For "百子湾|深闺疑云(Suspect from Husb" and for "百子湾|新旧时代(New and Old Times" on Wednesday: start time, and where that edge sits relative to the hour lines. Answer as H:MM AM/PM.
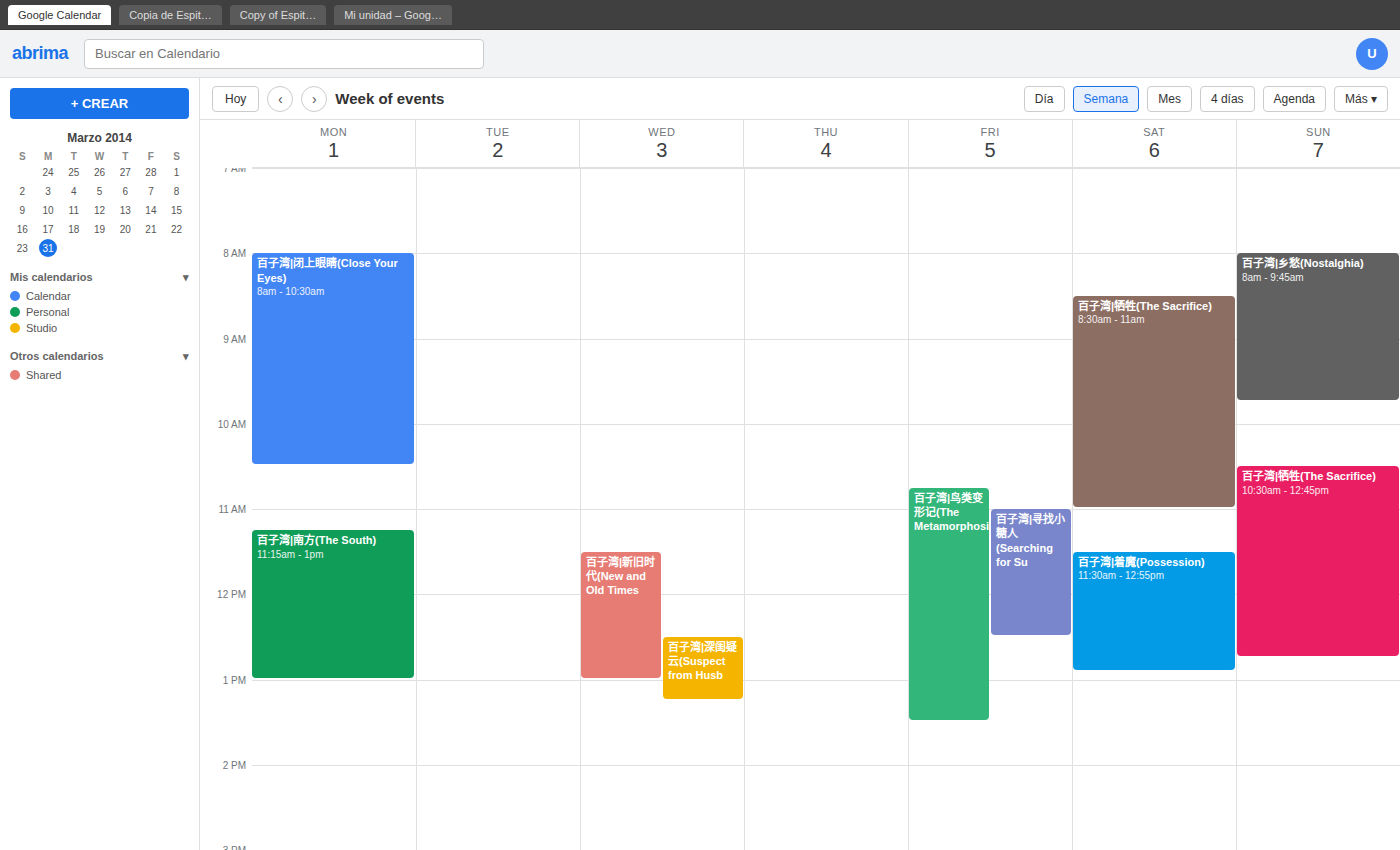
"百子湾|深闺疑云(Suspect from Husb": 12:30 PM, halfway between the 12 PM and 1 PM lines. "百子湾|新旧时代(New and Old Times": 11:30 AM, halfway between the 11 AM and 12 PM lines.